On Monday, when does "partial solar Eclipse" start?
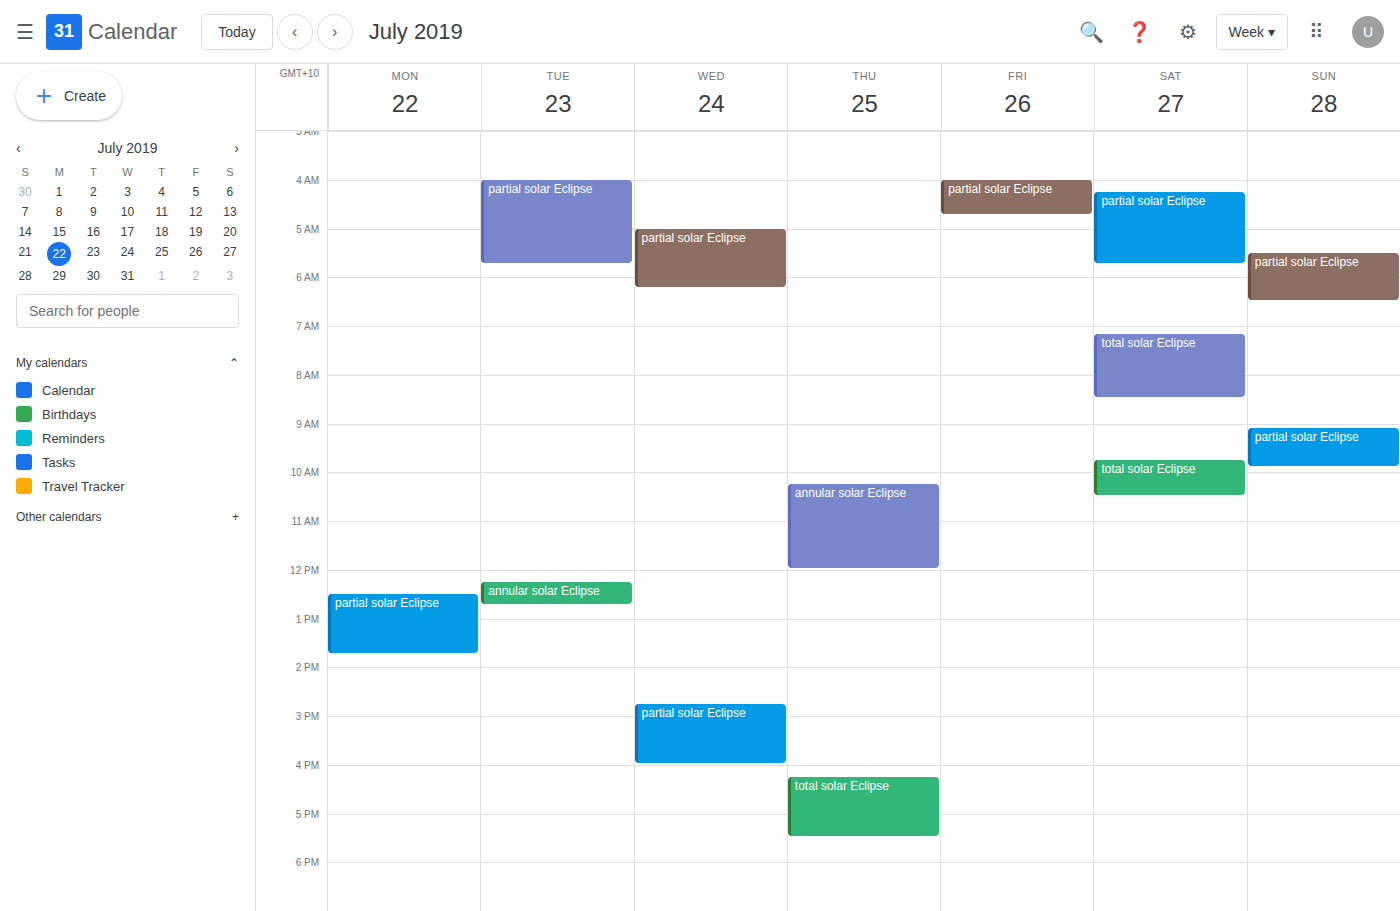
12:30 PM